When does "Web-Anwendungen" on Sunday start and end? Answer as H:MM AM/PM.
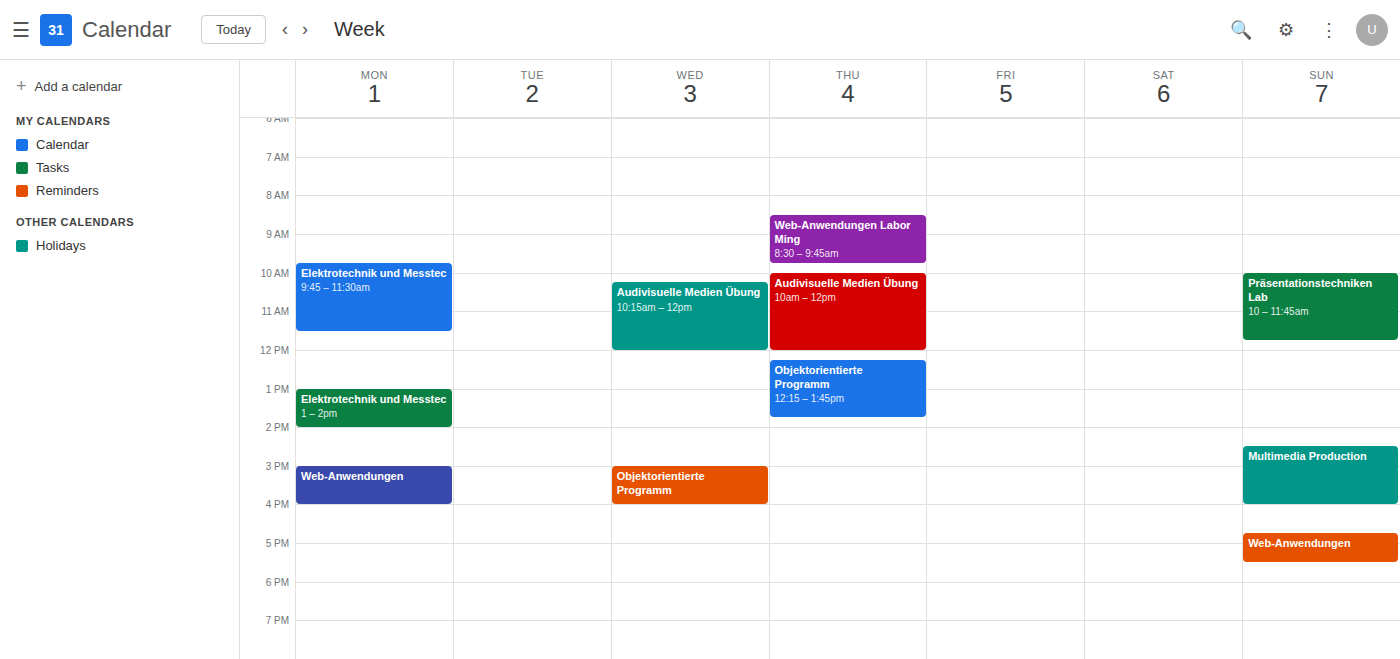
4:45 PM to 5:30 PM